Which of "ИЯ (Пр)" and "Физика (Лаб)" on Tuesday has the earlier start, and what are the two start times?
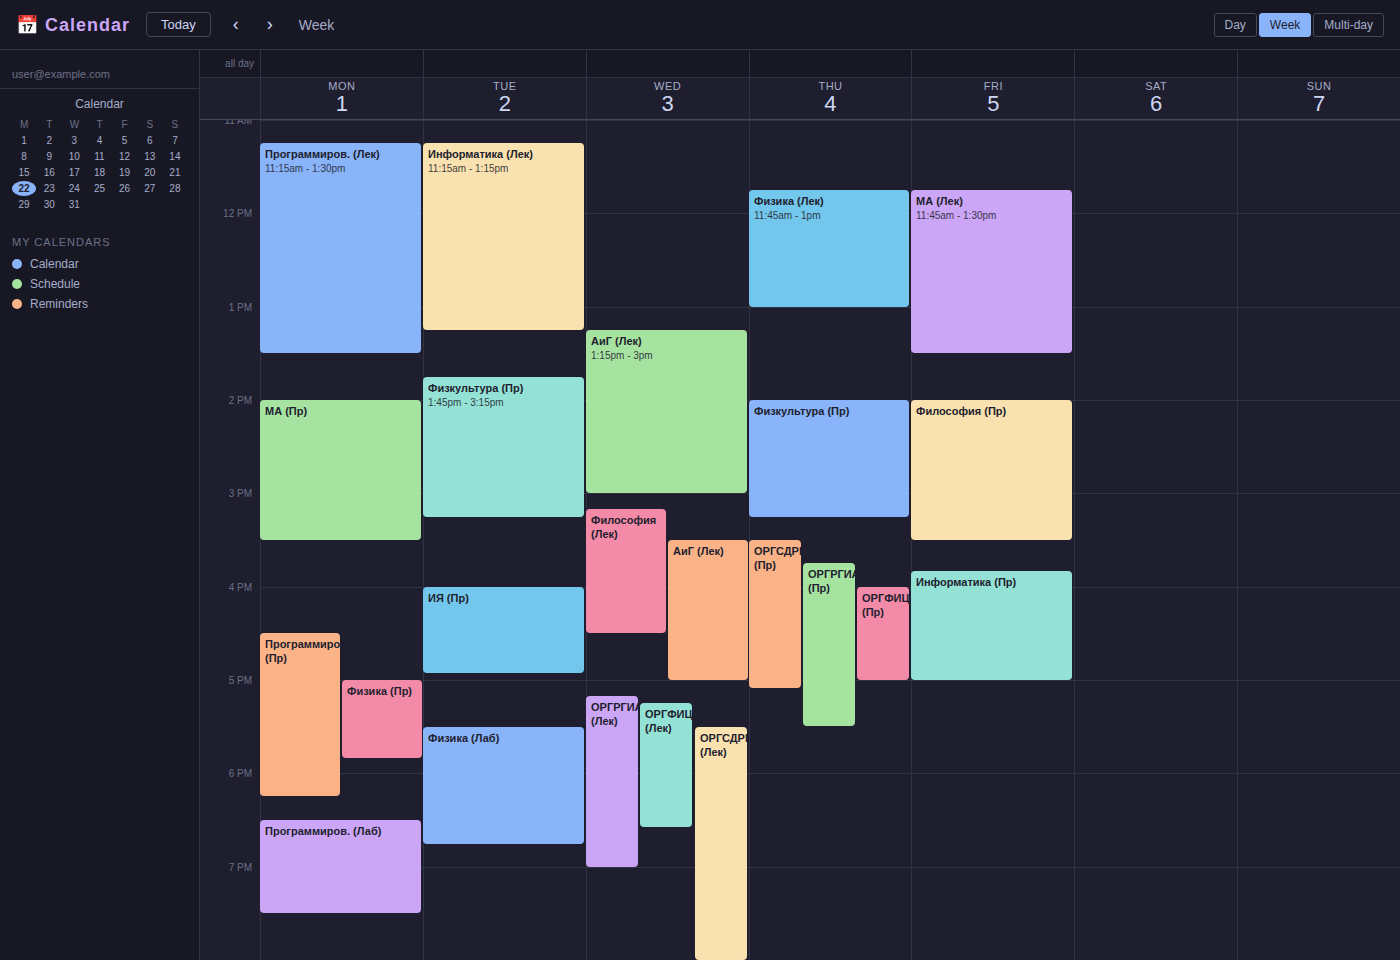
"ИЯ (Пр)" 4:00 PM; "Физика (Лаб)" 5:30 PM.